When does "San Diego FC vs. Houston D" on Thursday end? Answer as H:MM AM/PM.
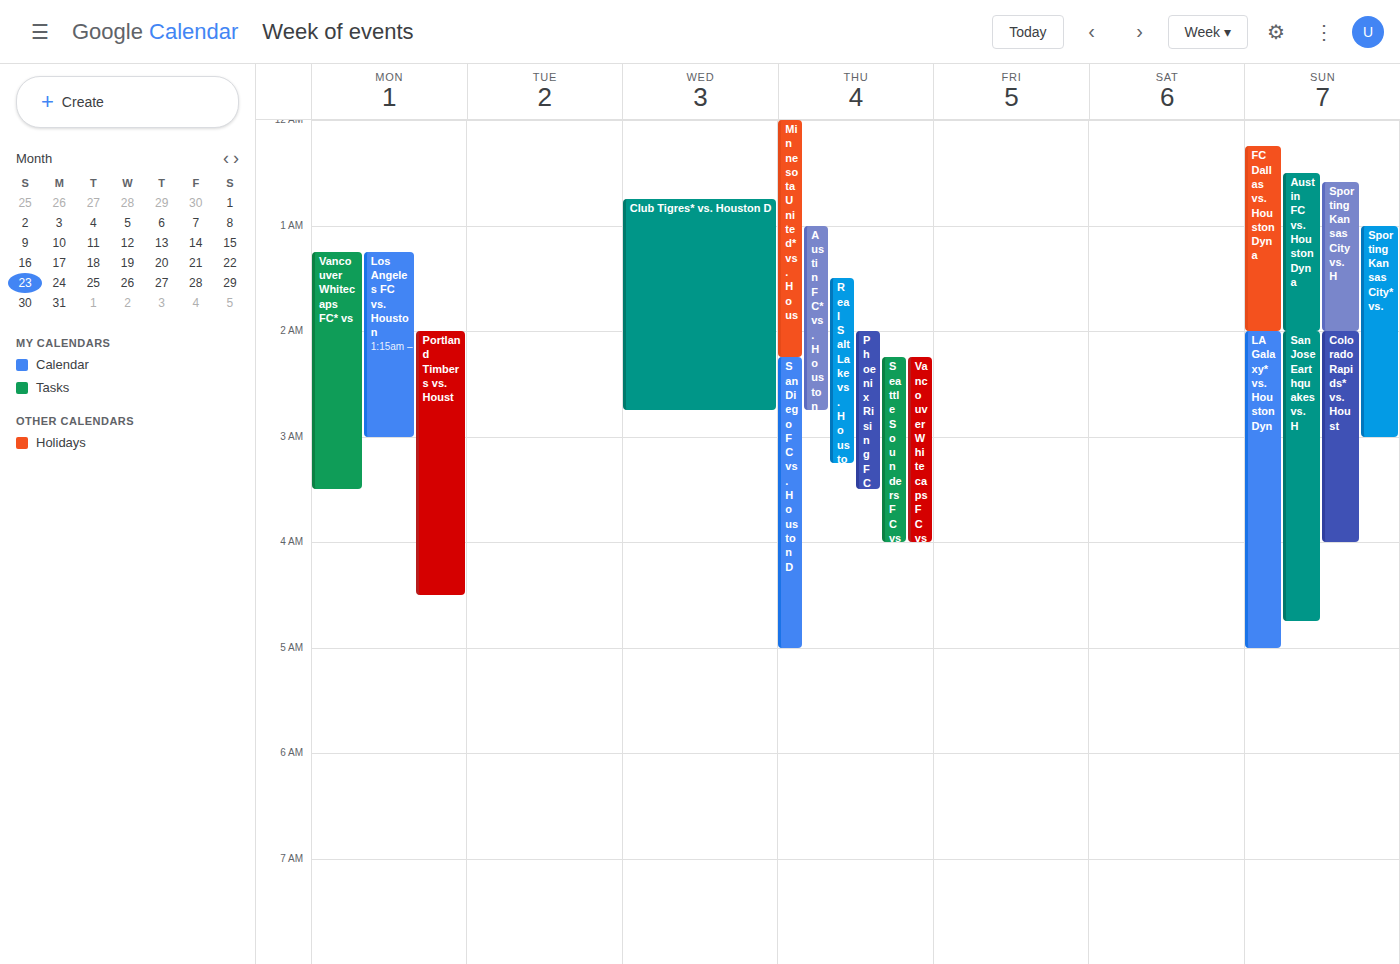
5:00 AM